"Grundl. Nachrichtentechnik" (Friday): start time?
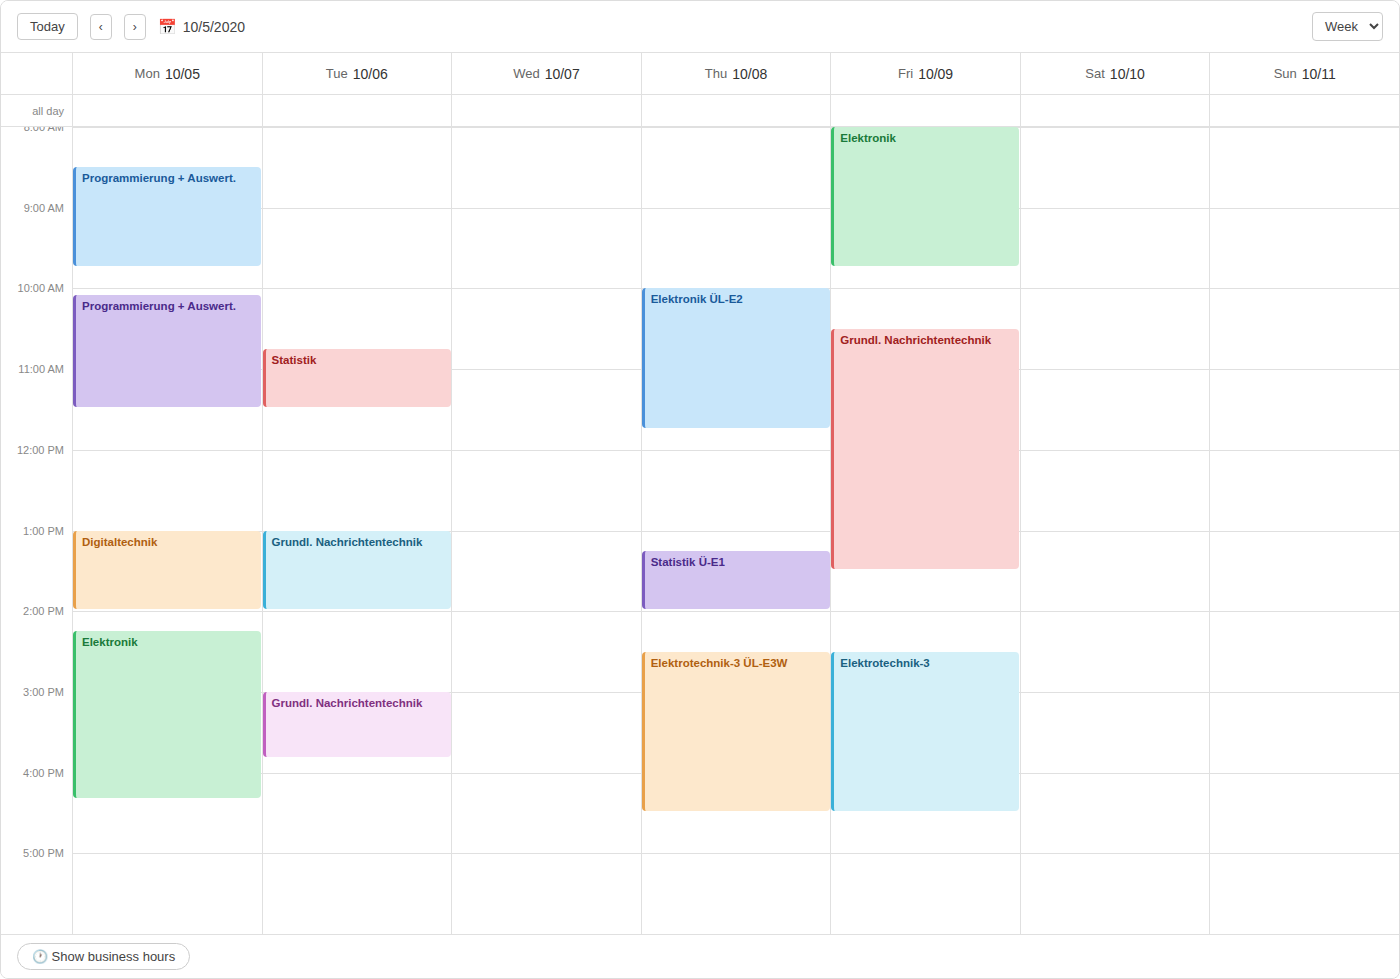
10:30 AM